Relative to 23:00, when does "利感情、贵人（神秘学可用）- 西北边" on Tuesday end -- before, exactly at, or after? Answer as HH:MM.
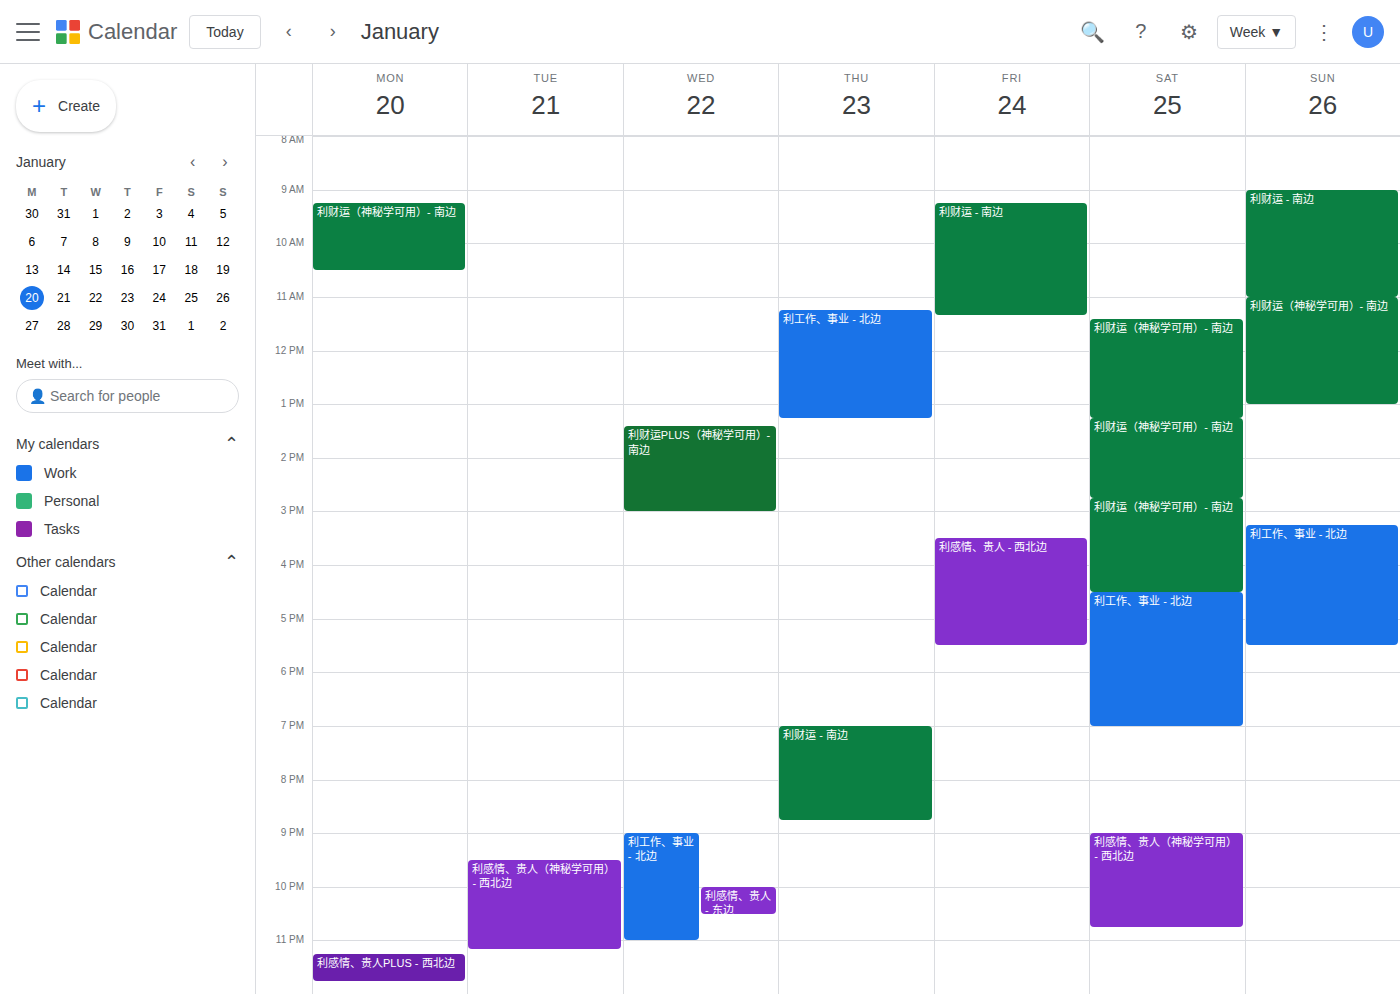
23:10 -- after 23:00, 10 minutes below the 23:00 line.